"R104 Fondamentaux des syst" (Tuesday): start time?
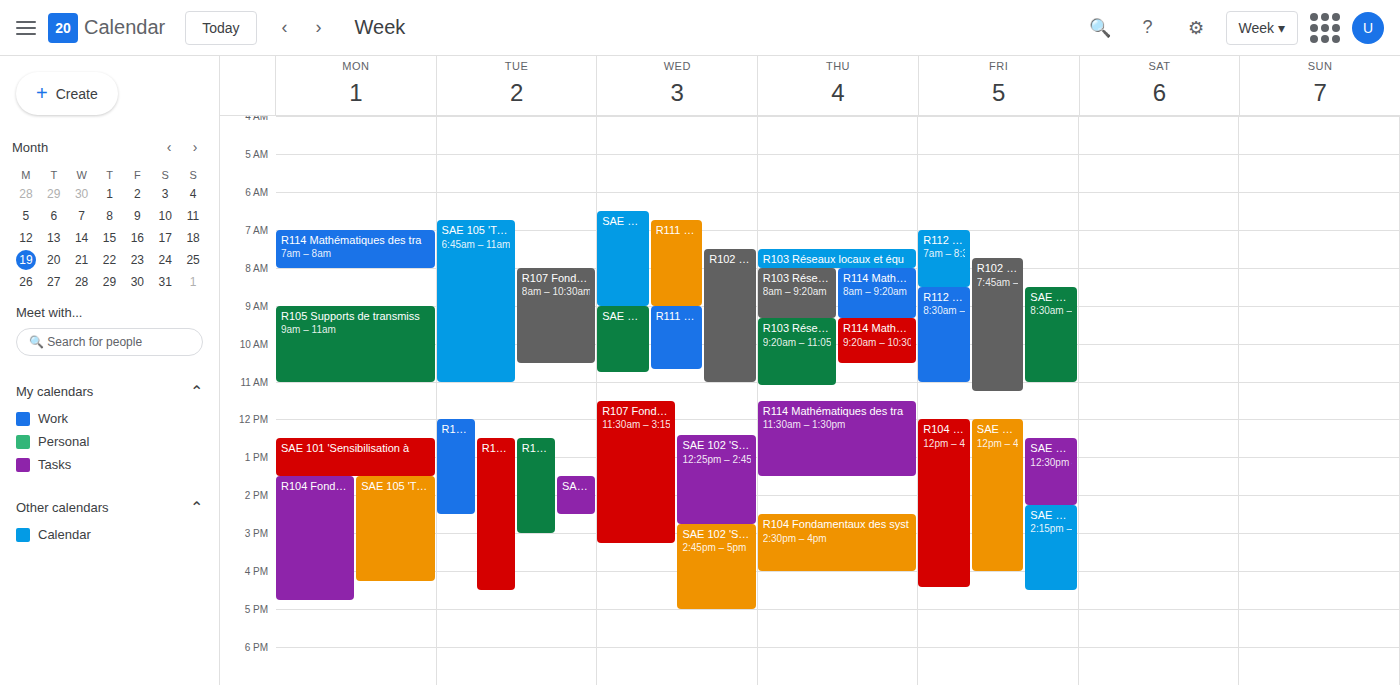
12:30 PM